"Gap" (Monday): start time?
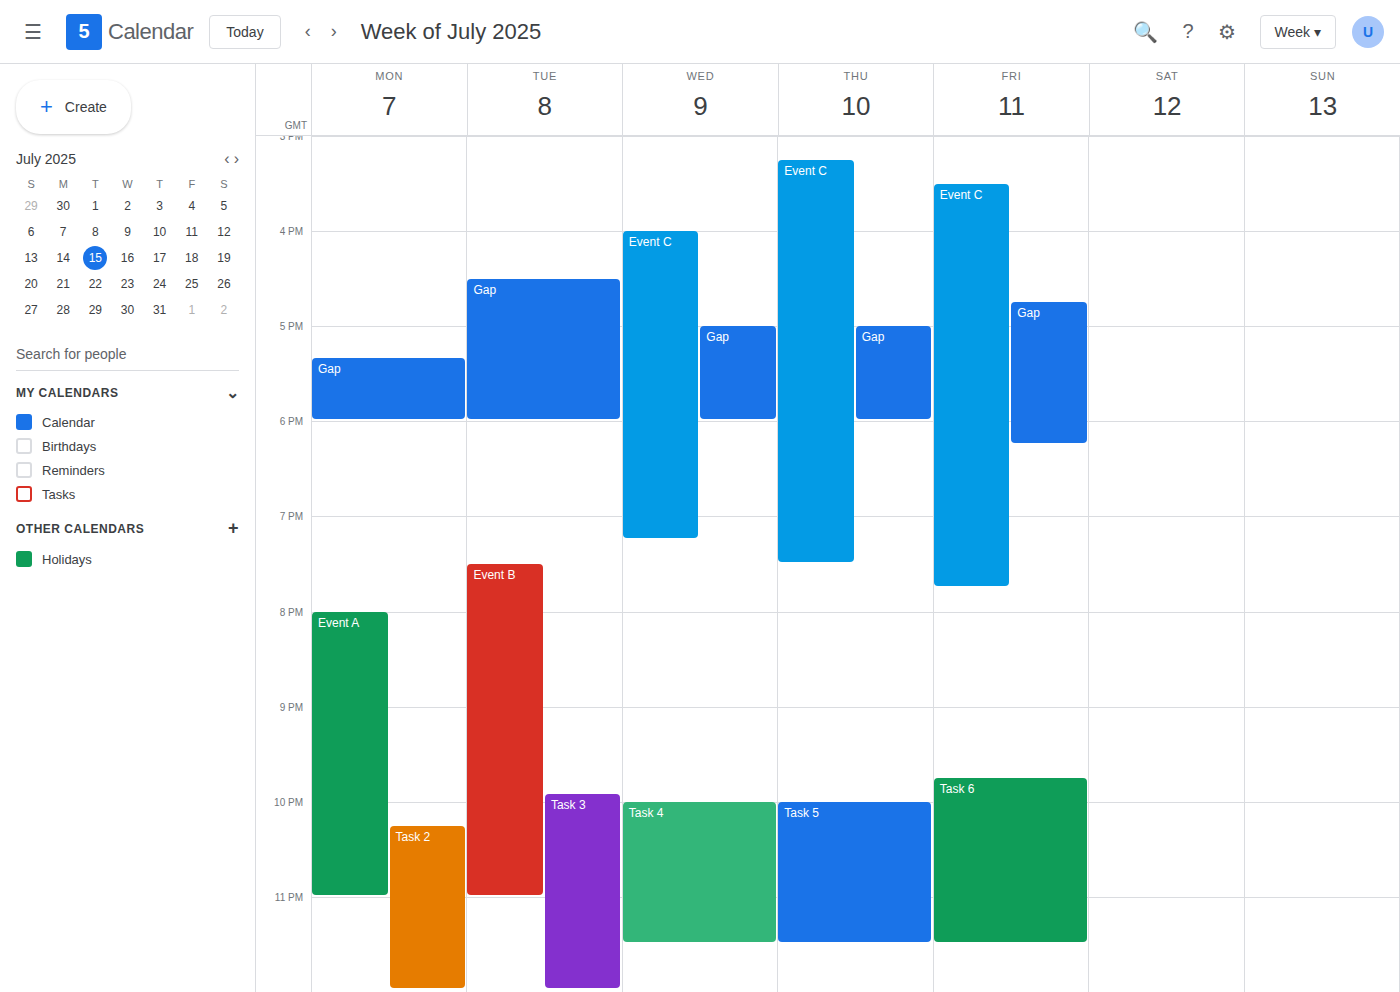
5:20 PM